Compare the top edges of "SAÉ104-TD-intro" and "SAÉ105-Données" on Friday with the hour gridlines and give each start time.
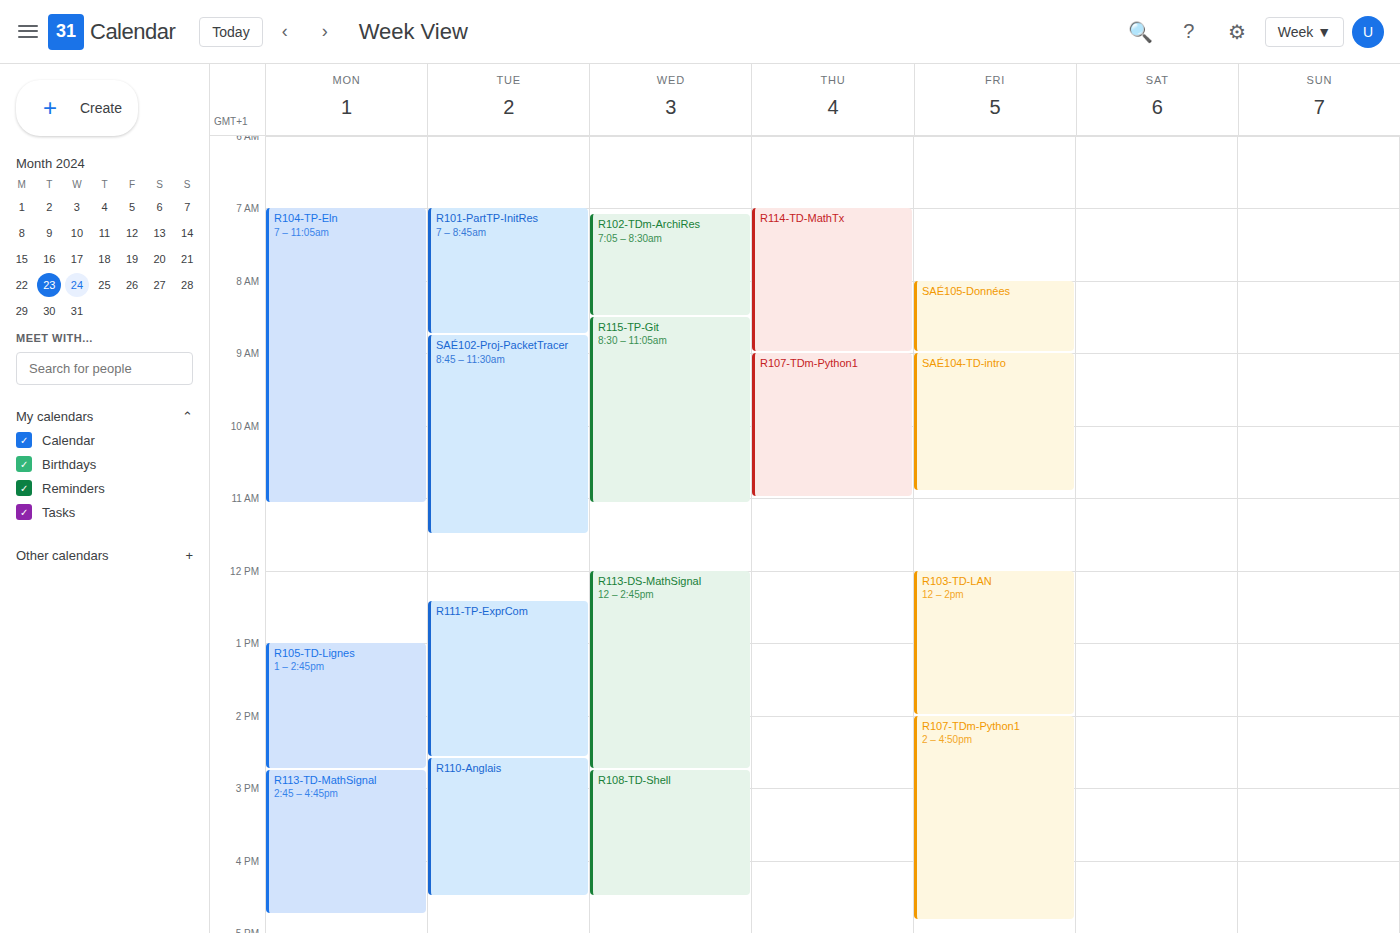
"SAÉ104-TD-intro": 9:00 AM, exactly on the 9 AM line. "SAÉ105-Données": 8:00 AM, exactly on the 8 AM line.